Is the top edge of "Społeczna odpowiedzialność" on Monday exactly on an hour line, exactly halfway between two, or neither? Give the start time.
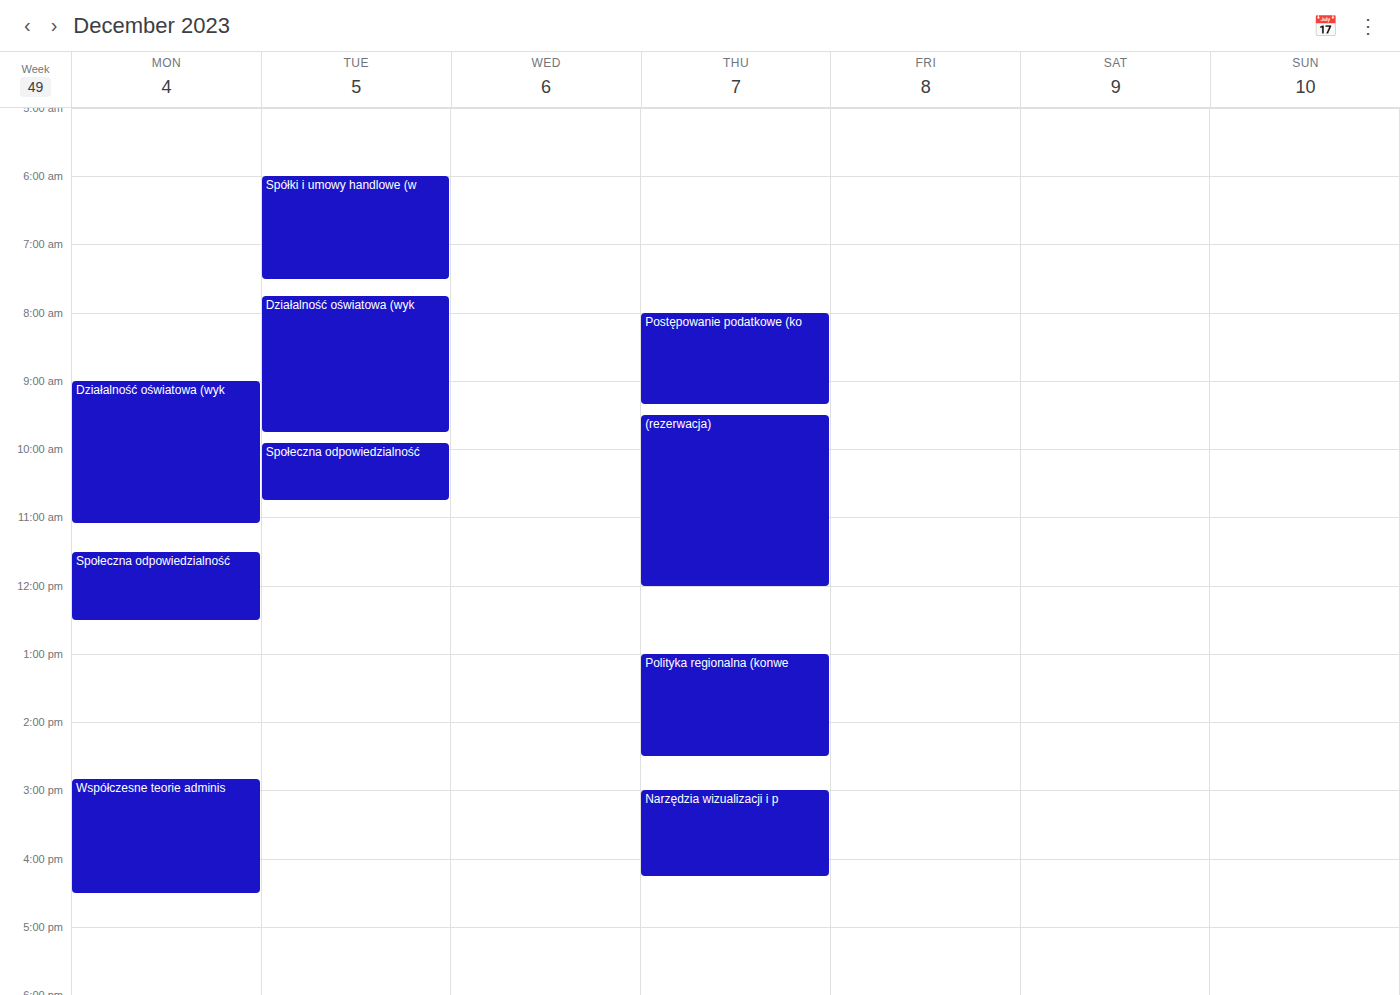
11:30 AM -- halfway between the 11 AM and 12 PM lines.